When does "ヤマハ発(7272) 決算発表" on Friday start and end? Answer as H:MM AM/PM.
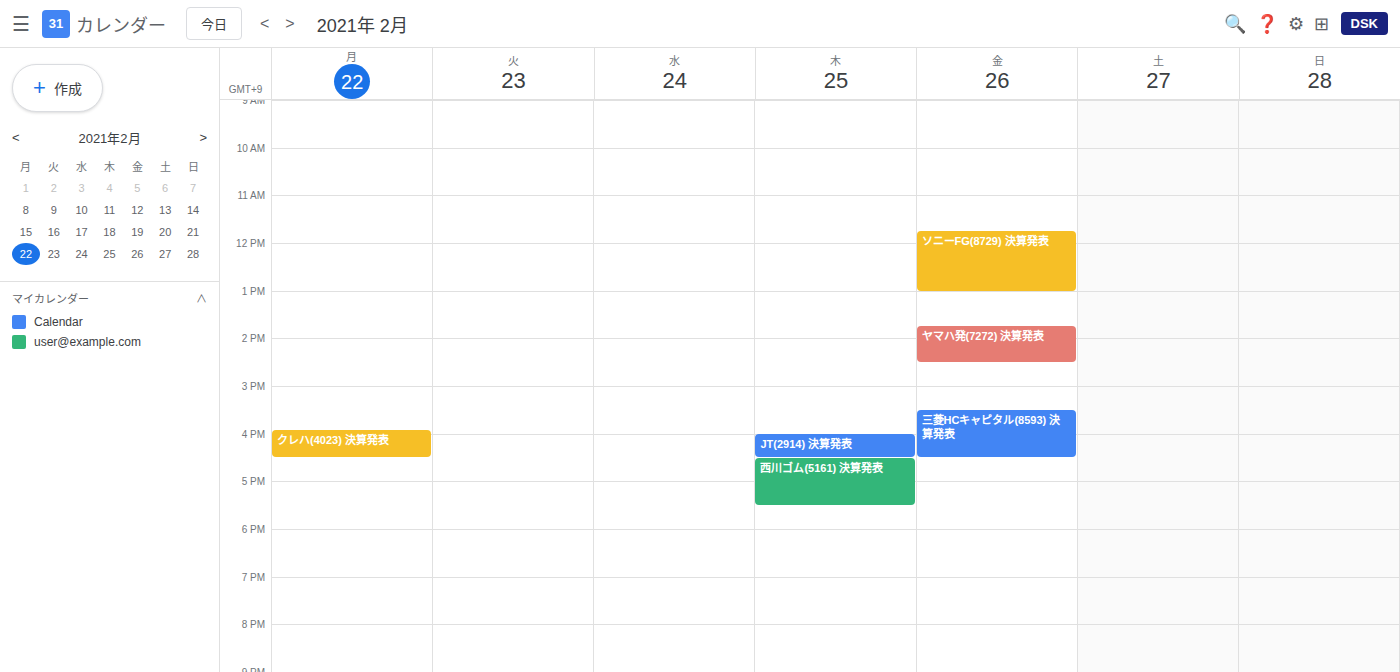
1:45 PM to 2:30 PM